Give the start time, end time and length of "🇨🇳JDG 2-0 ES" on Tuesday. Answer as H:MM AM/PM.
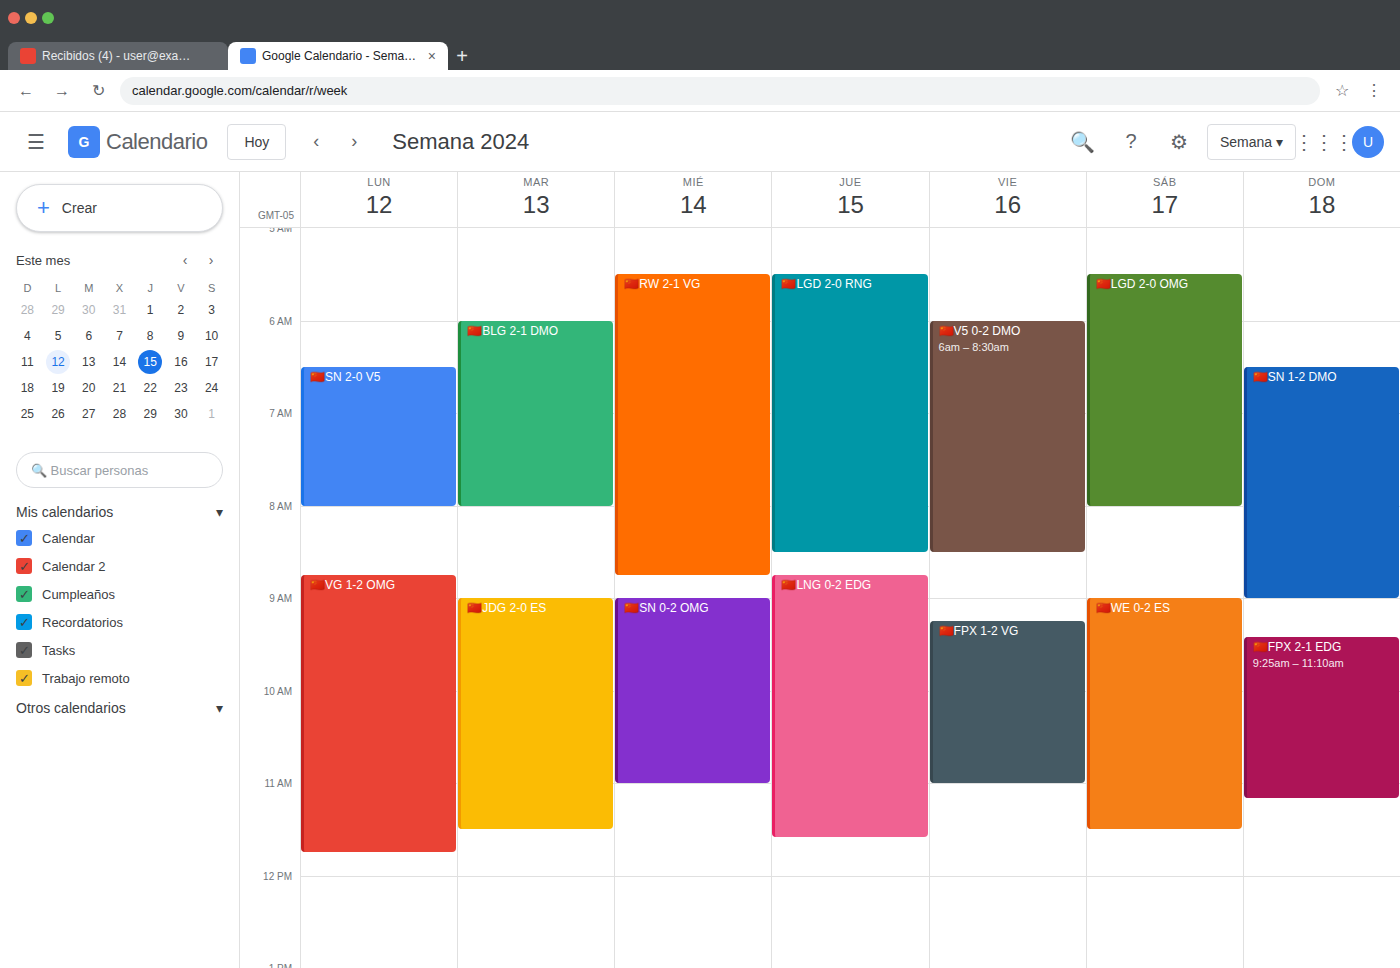
9:00 AM to 11:30 AM, 2 hours 30 minutes